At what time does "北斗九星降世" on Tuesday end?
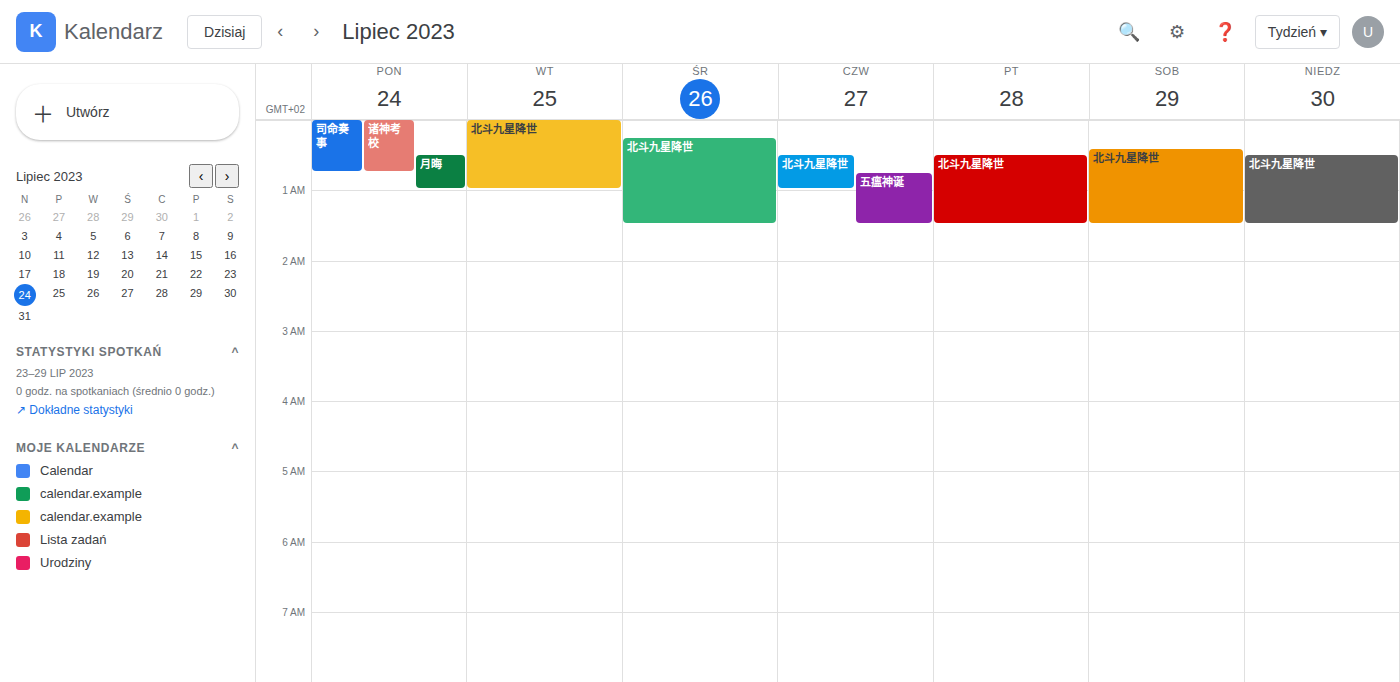
1:00 AM